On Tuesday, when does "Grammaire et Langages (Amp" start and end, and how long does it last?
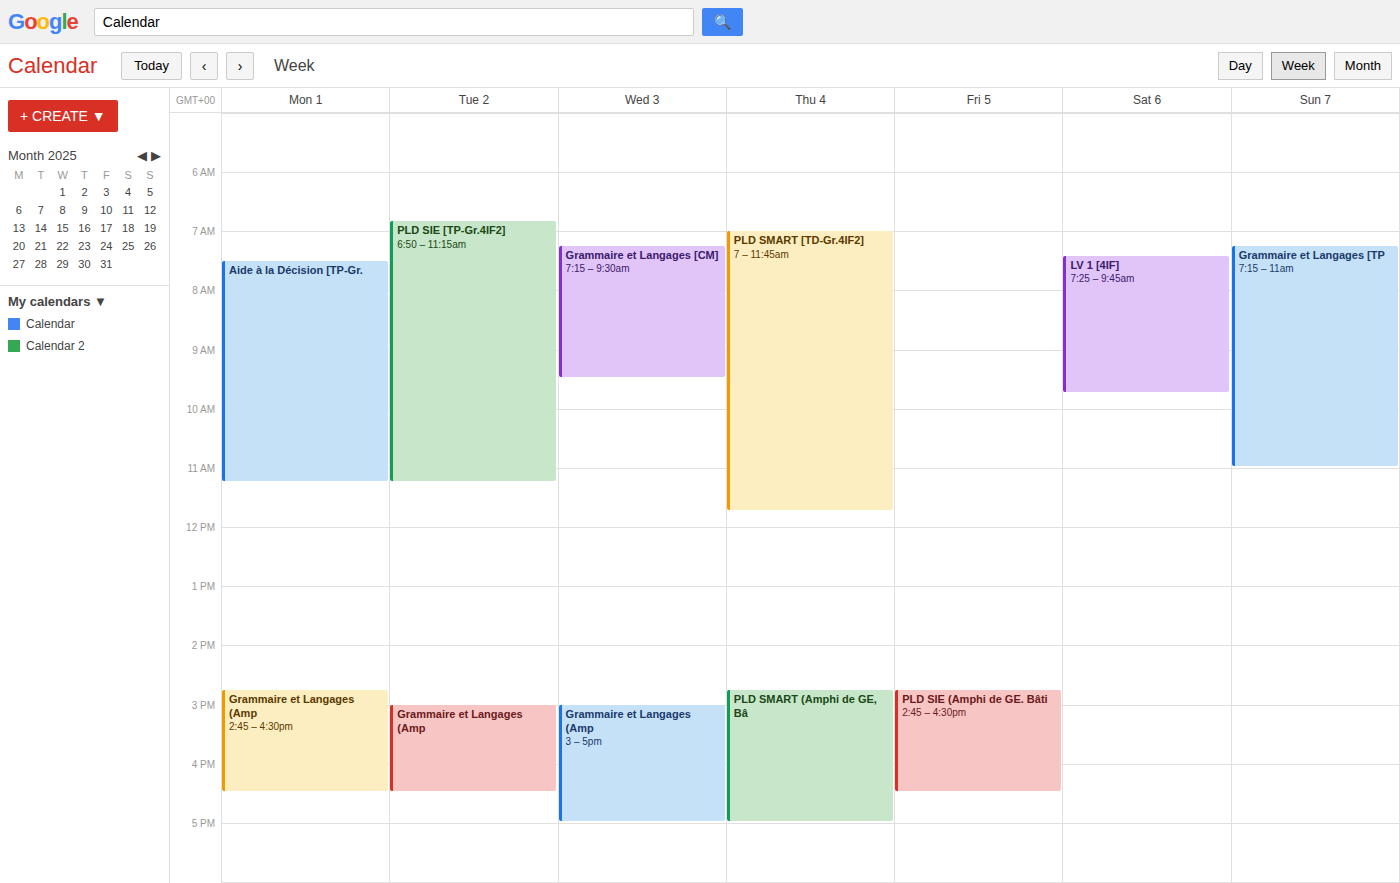
3:00 PM to 4:30 PM, 1 hour 30 minutes